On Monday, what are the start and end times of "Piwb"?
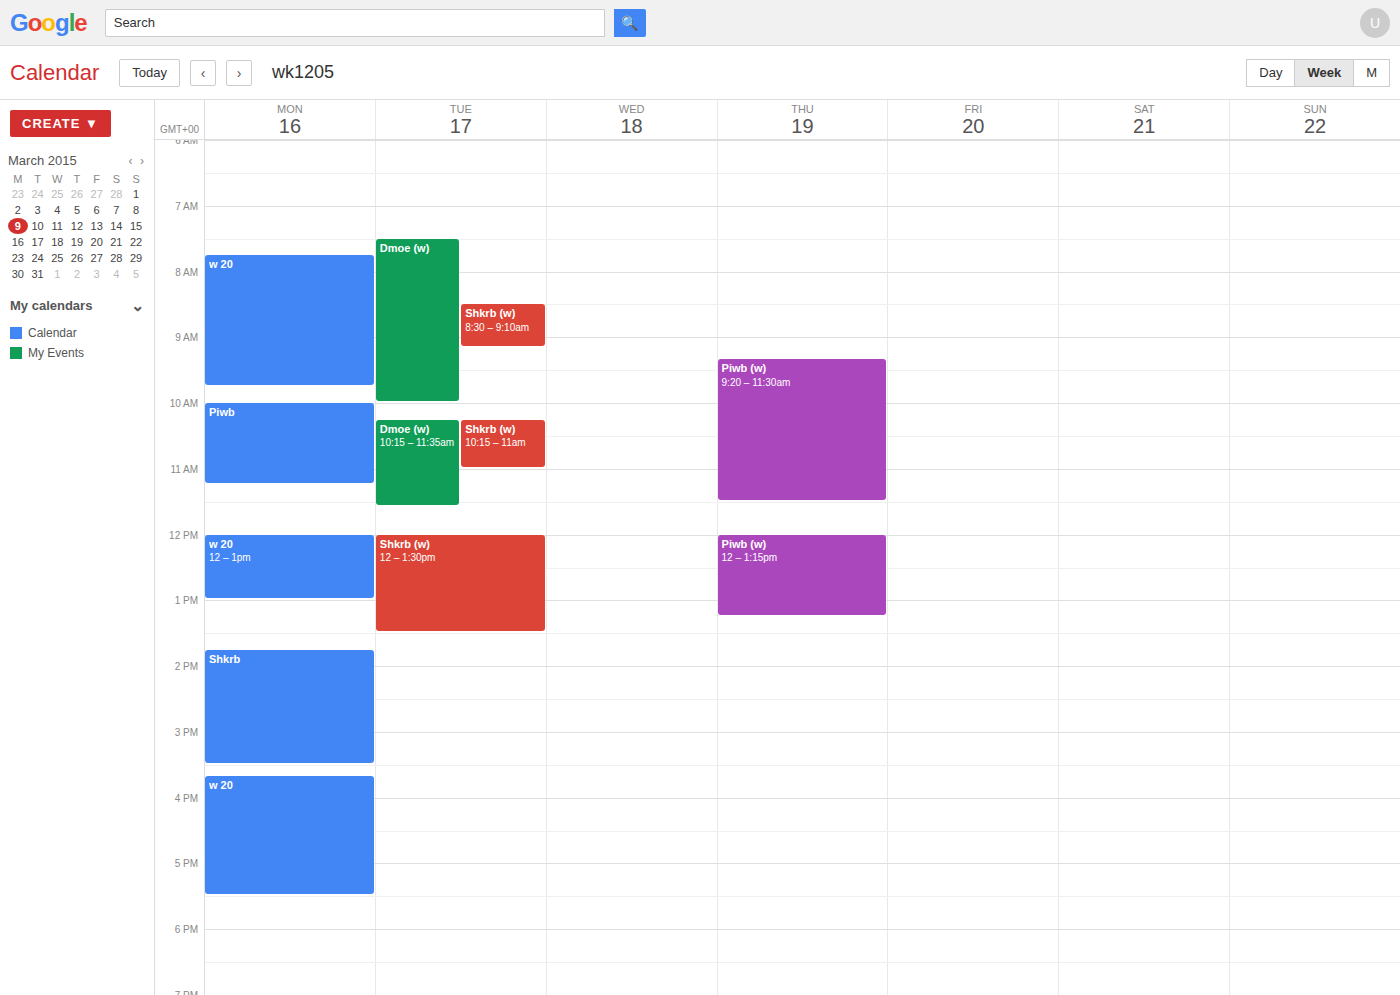
10:00 AM to 11:15 AM